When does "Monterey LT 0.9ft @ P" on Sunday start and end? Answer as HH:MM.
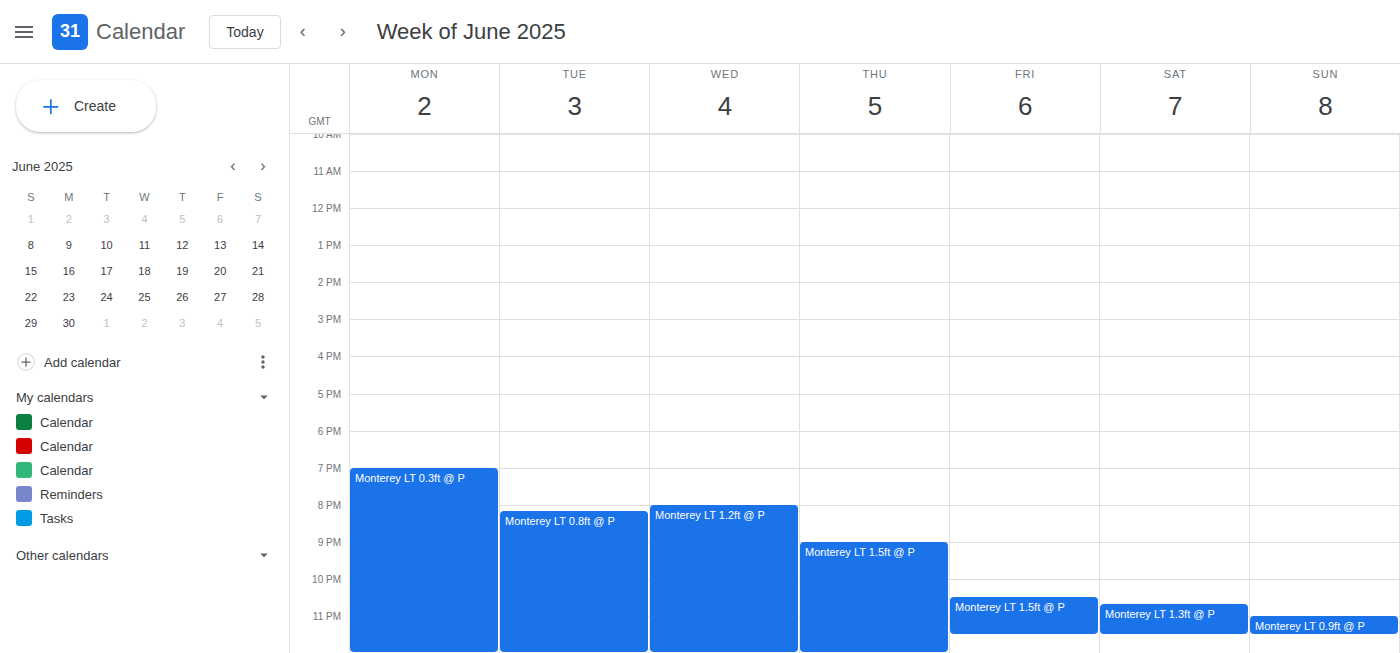
23:00 to 23:30